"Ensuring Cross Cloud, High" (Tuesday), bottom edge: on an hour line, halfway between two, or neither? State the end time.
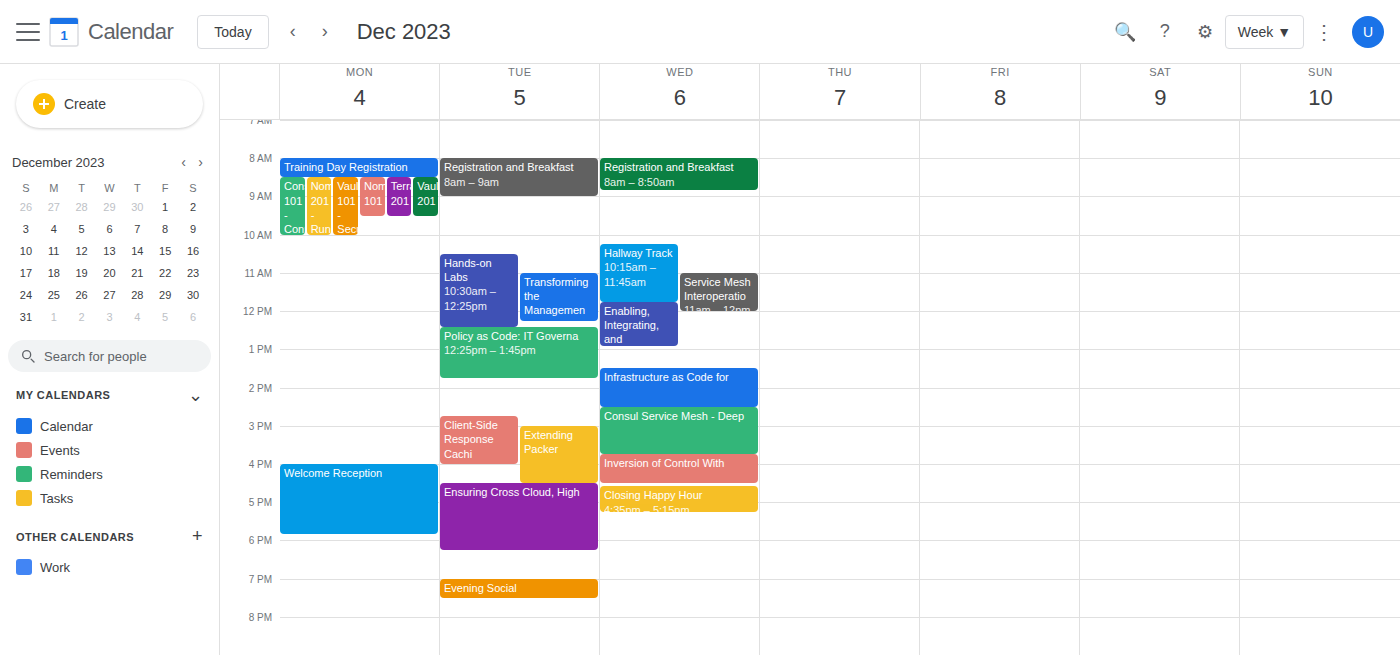
18:15 -- neither: a quarter of the way from the 18:00 line to the 19:00 line.